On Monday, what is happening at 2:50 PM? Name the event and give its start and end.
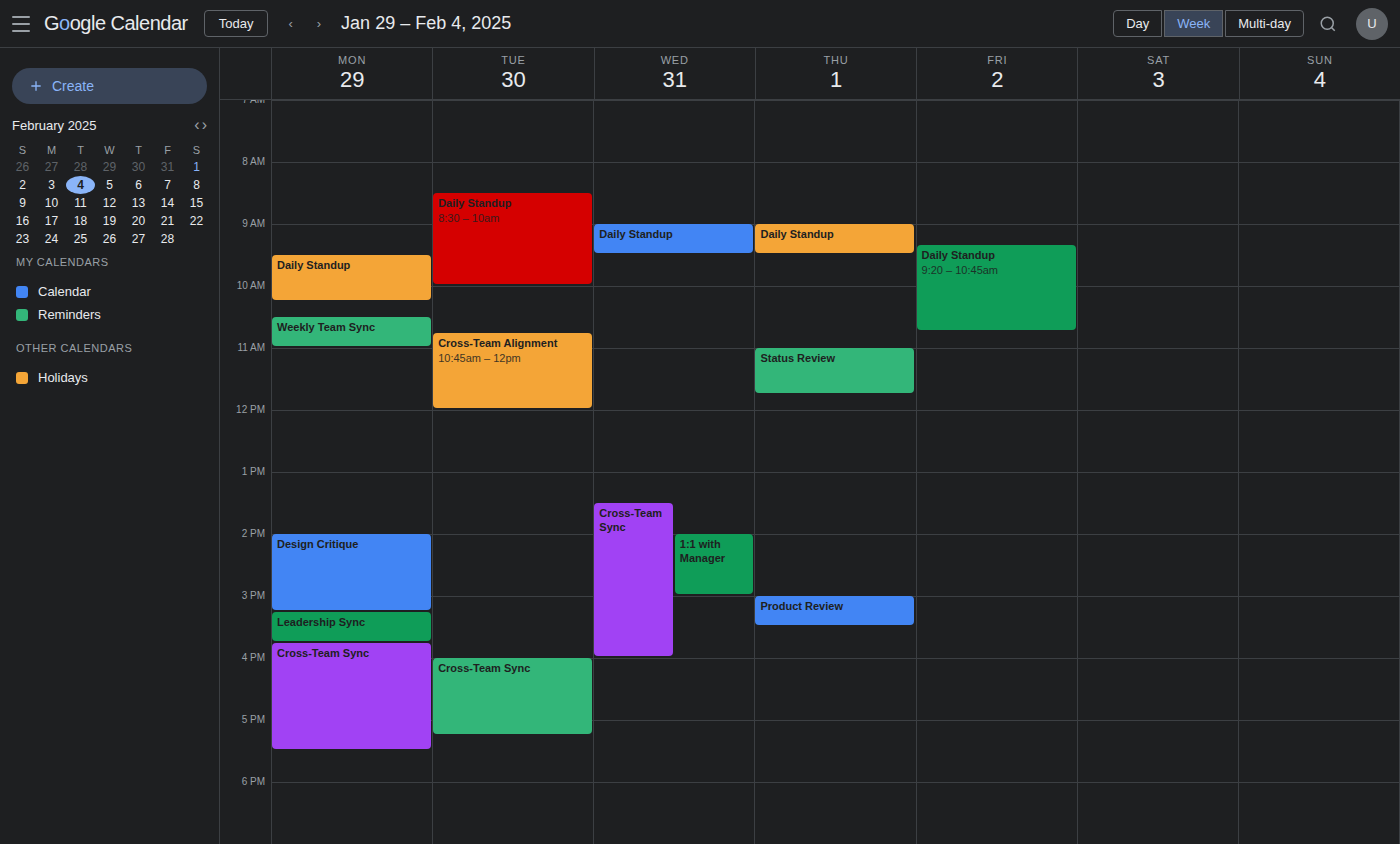
"Design Critique", 2:00 PM to 3:15 PM